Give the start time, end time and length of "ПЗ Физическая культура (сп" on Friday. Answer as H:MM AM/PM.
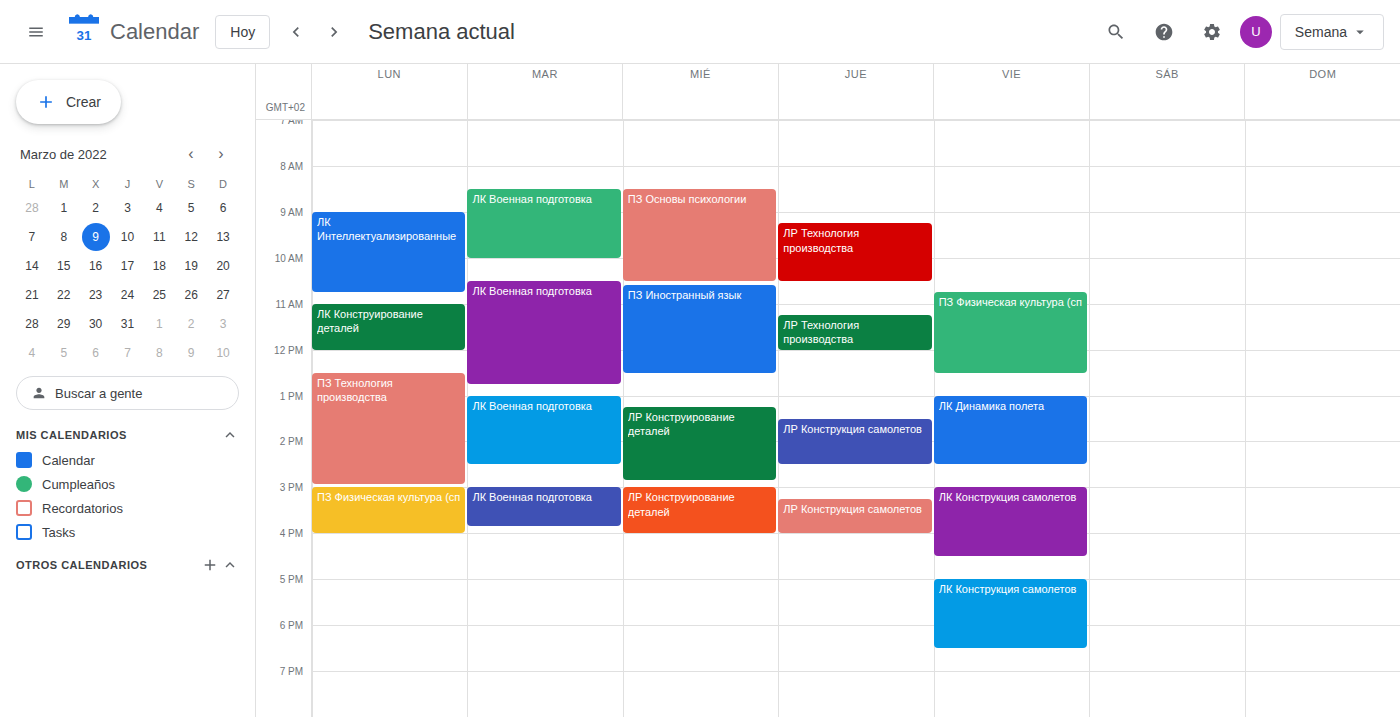
10:45 AM to 12:30 PM, 1 hour 45 minutes